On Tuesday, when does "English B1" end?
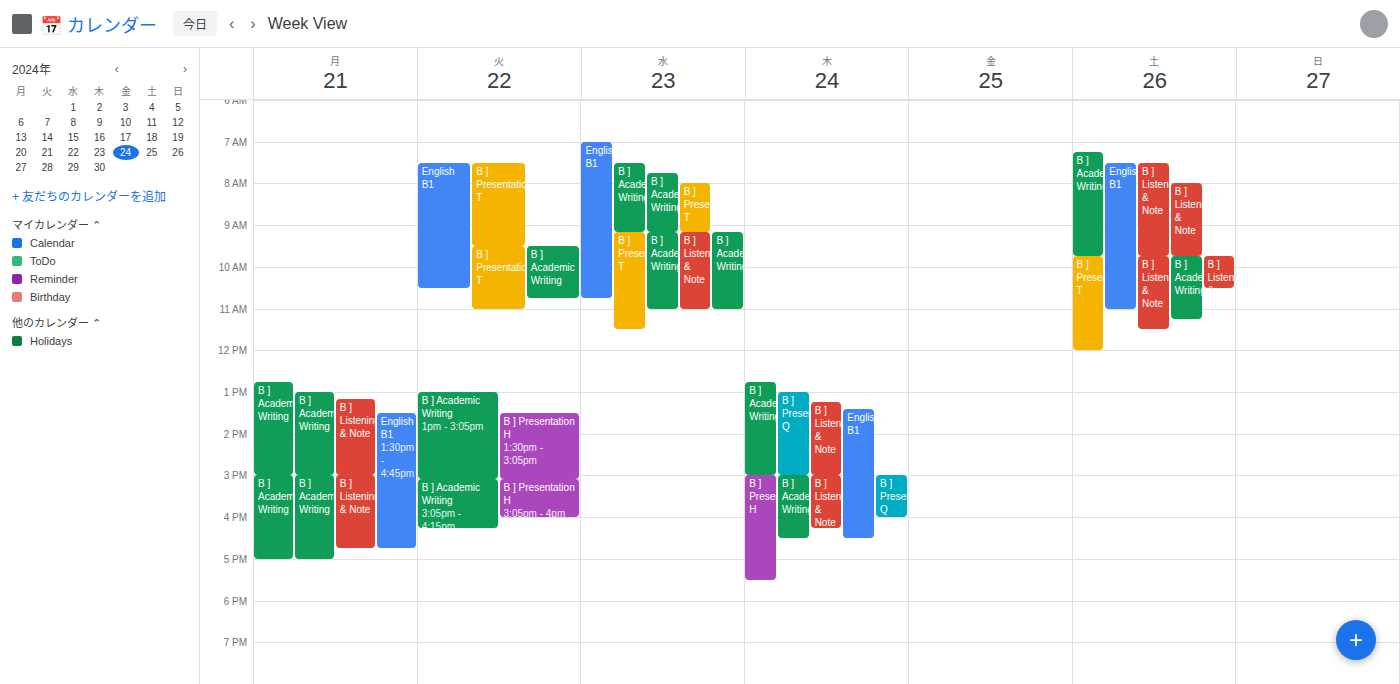
10:30 AM